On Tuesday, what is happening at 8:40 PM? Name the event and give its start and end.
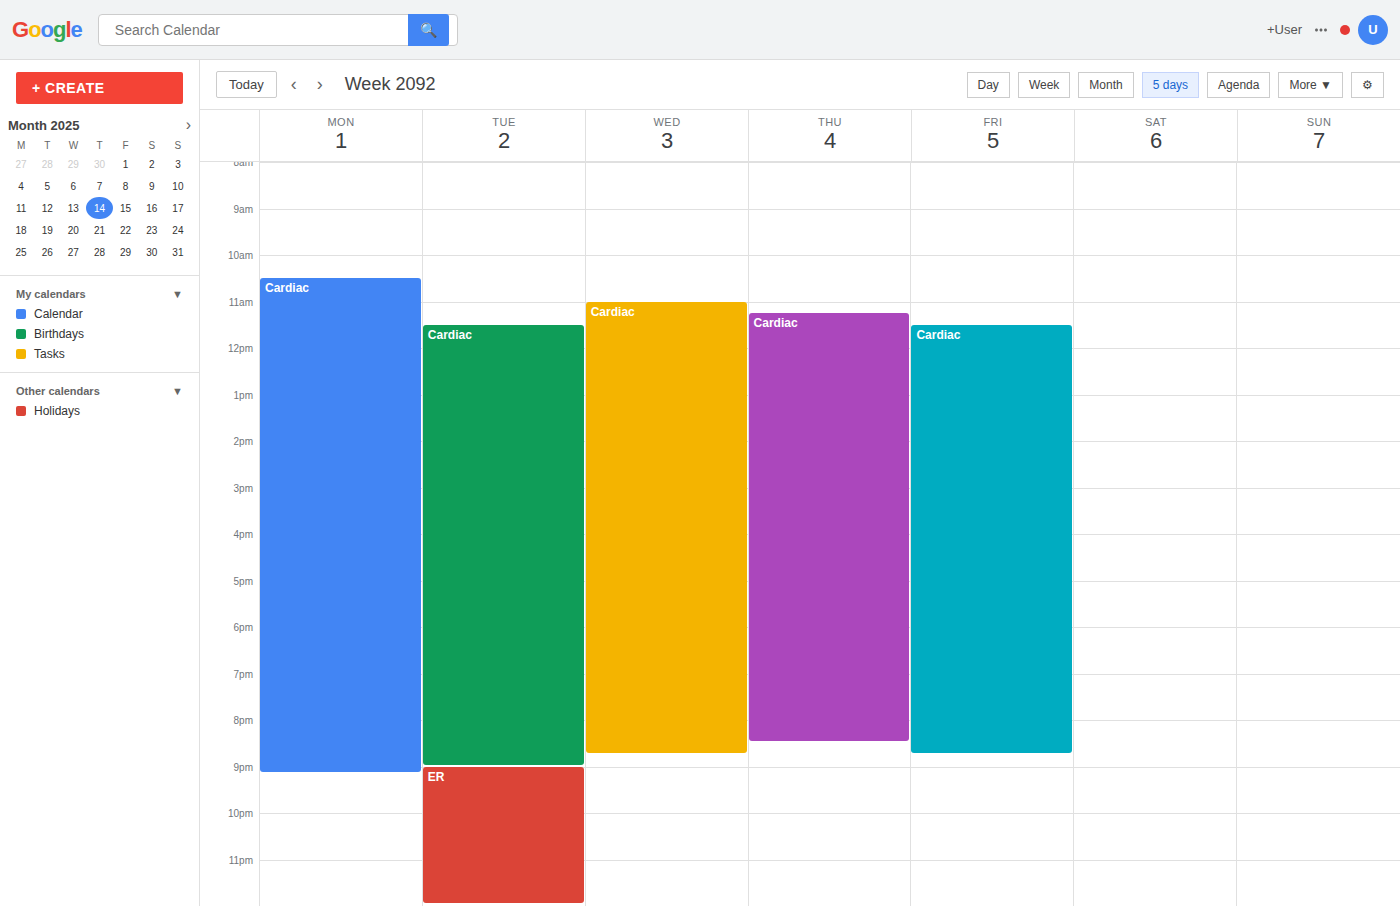
"Cardiac", 11:30 AM to 9:00 PM